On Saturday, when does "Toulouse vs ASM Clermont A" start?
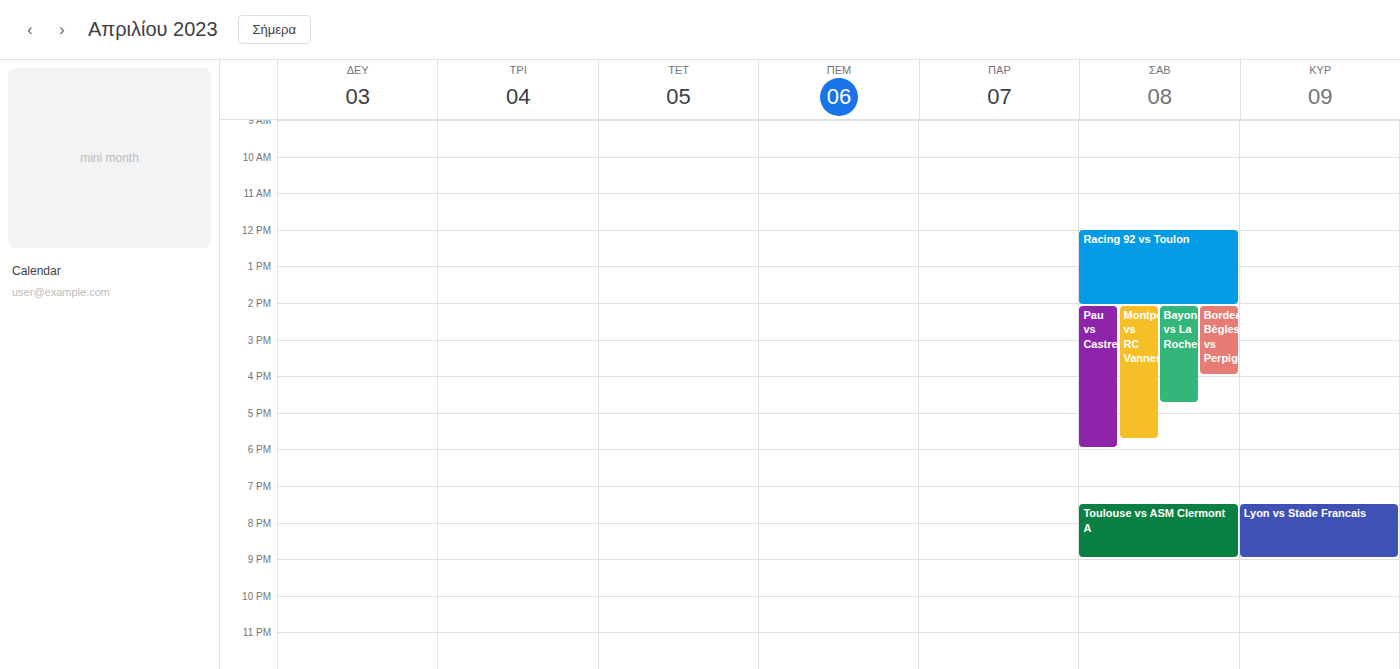
7:30 PM